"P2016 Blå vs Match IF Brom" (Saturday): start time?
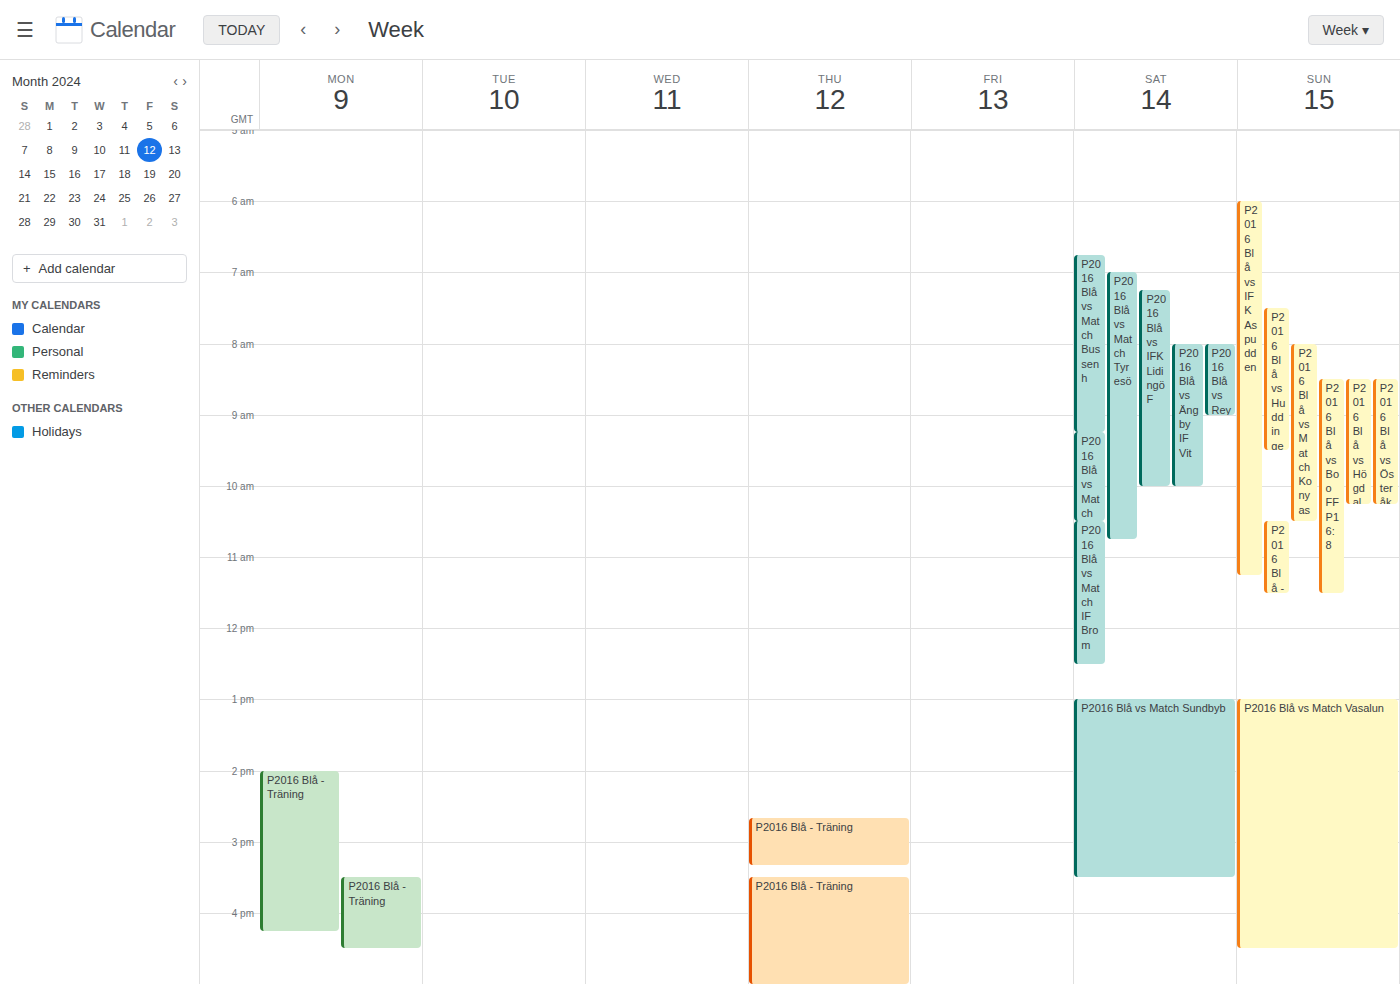
10:30 AM